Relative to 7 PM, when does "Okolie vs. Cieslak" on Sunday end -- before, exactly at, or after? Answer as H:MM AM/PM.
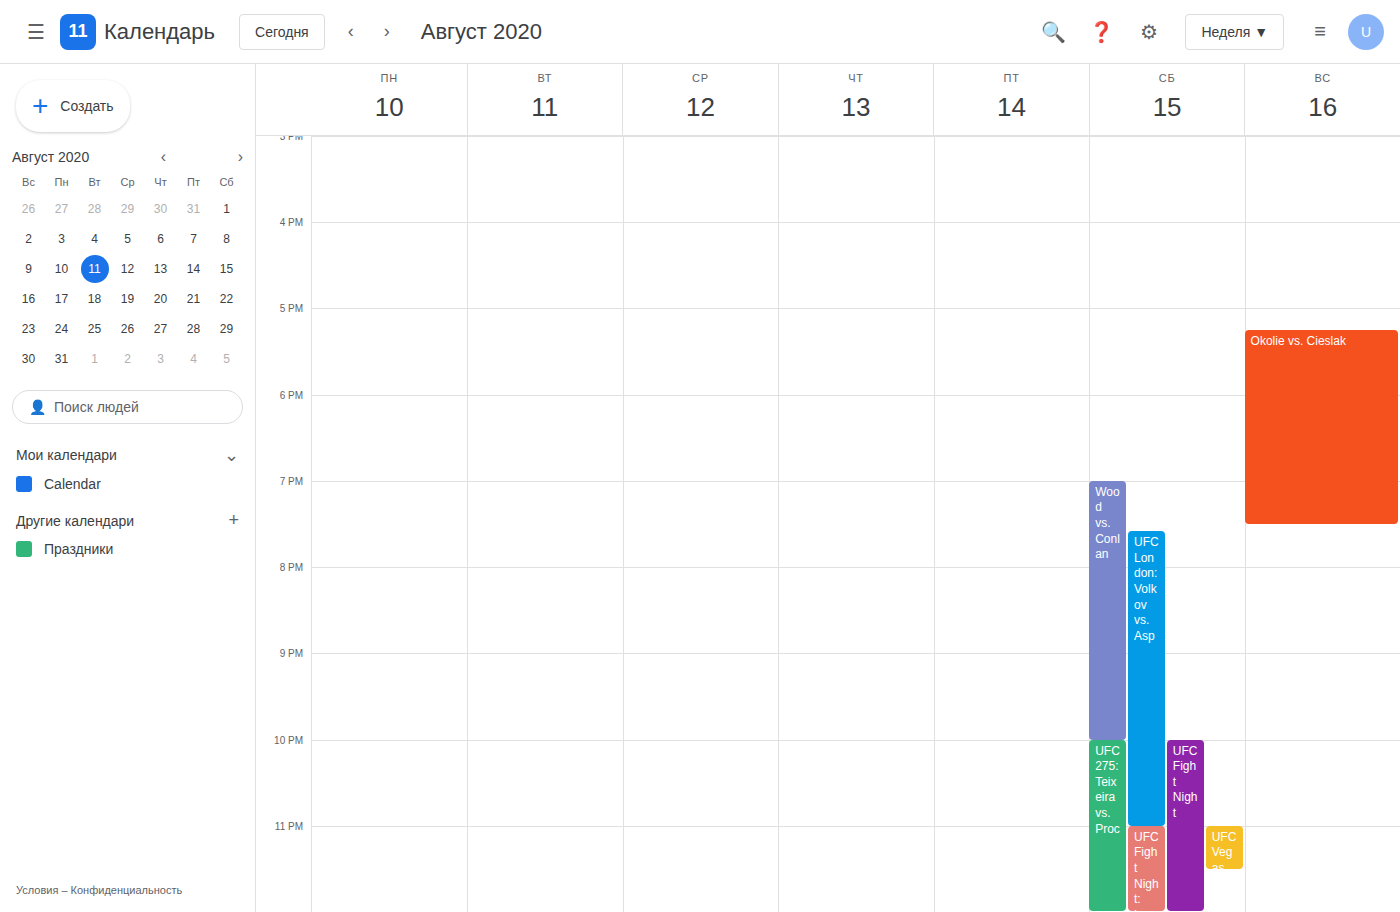
7:30 PM -- after 7 PM, 30 minutes below the 7 PM line.